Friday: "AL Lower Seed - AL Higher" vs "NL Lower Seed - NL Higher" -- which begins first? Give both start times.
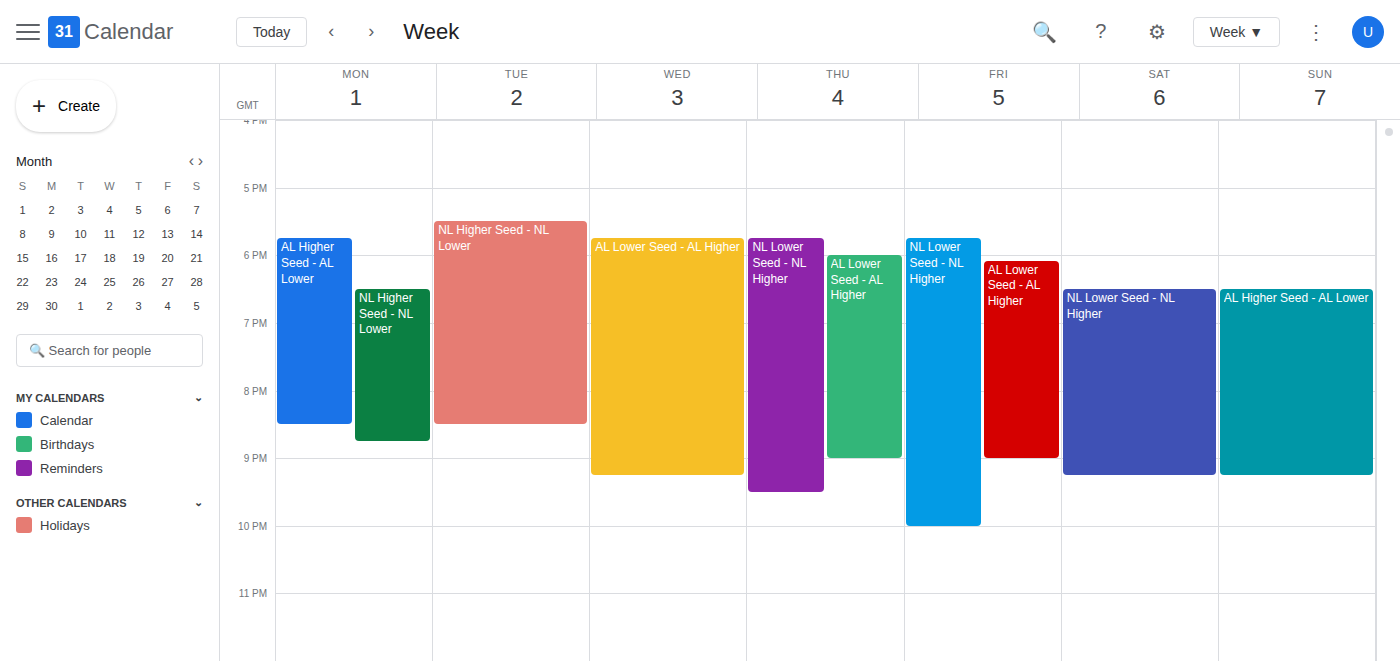
"NL Lower Seed - NL Higher" 17:45; "AL Lower Seed - AL Higher" 18:05.